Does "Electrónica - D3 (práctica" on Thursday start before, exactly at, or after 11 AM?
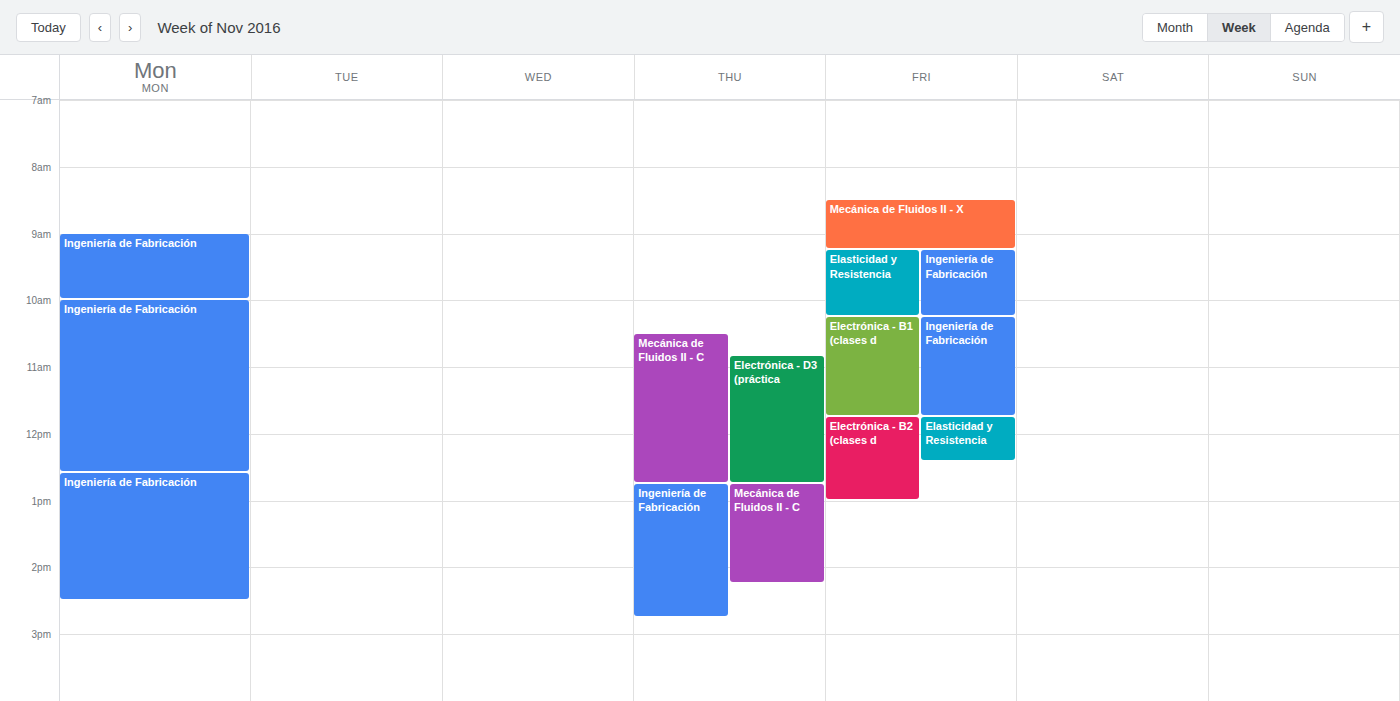
10:50 AM -- before 11 AM, 10 minutes above the 11 AM line.